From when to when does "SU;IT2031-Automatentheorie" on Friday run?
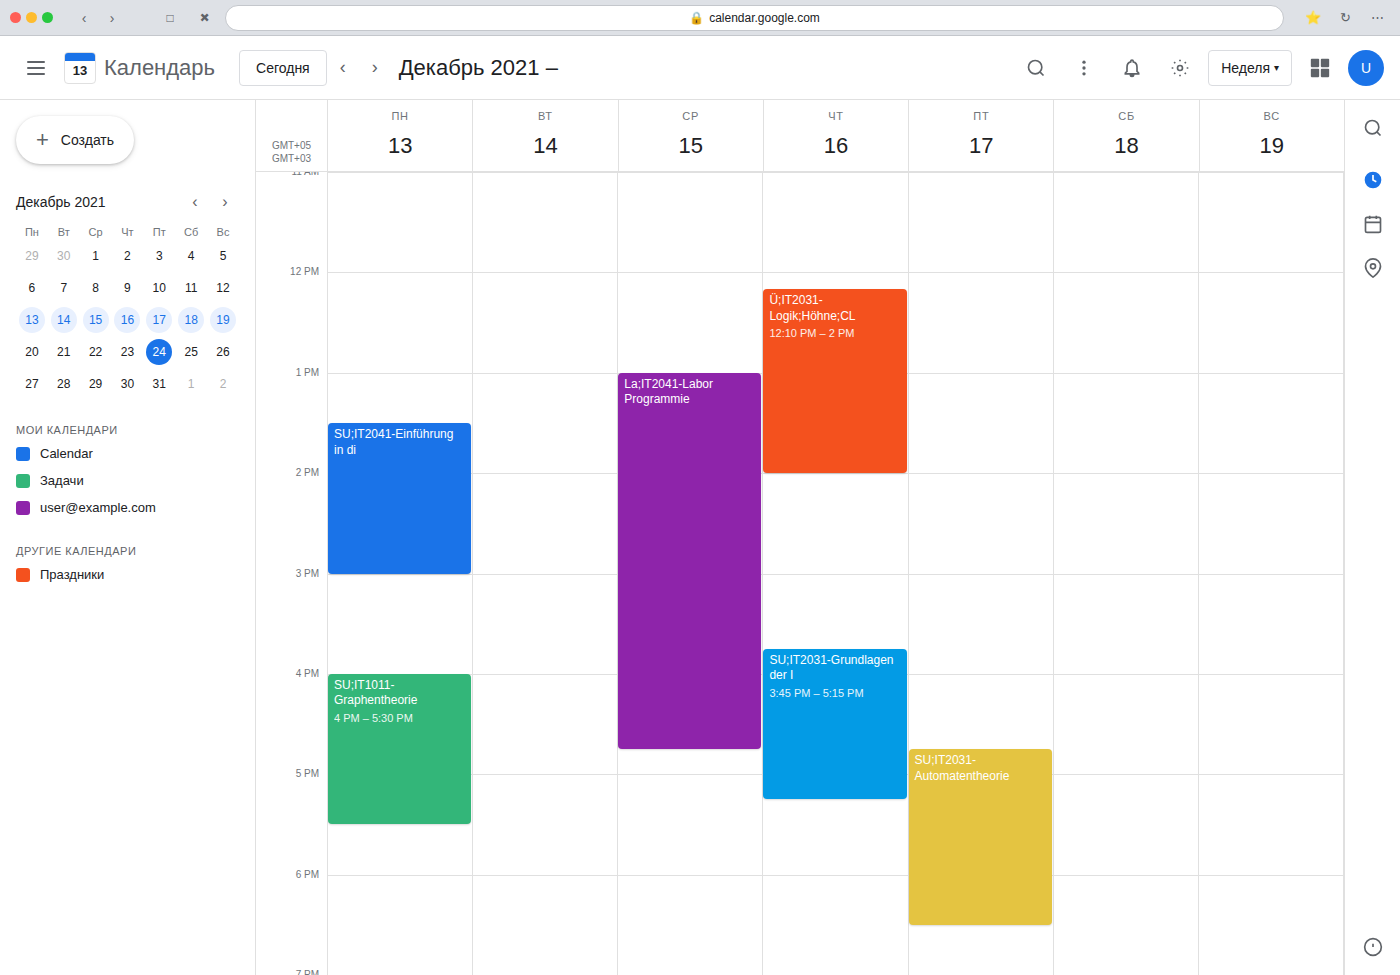
4:45 PM to 6:30 PM